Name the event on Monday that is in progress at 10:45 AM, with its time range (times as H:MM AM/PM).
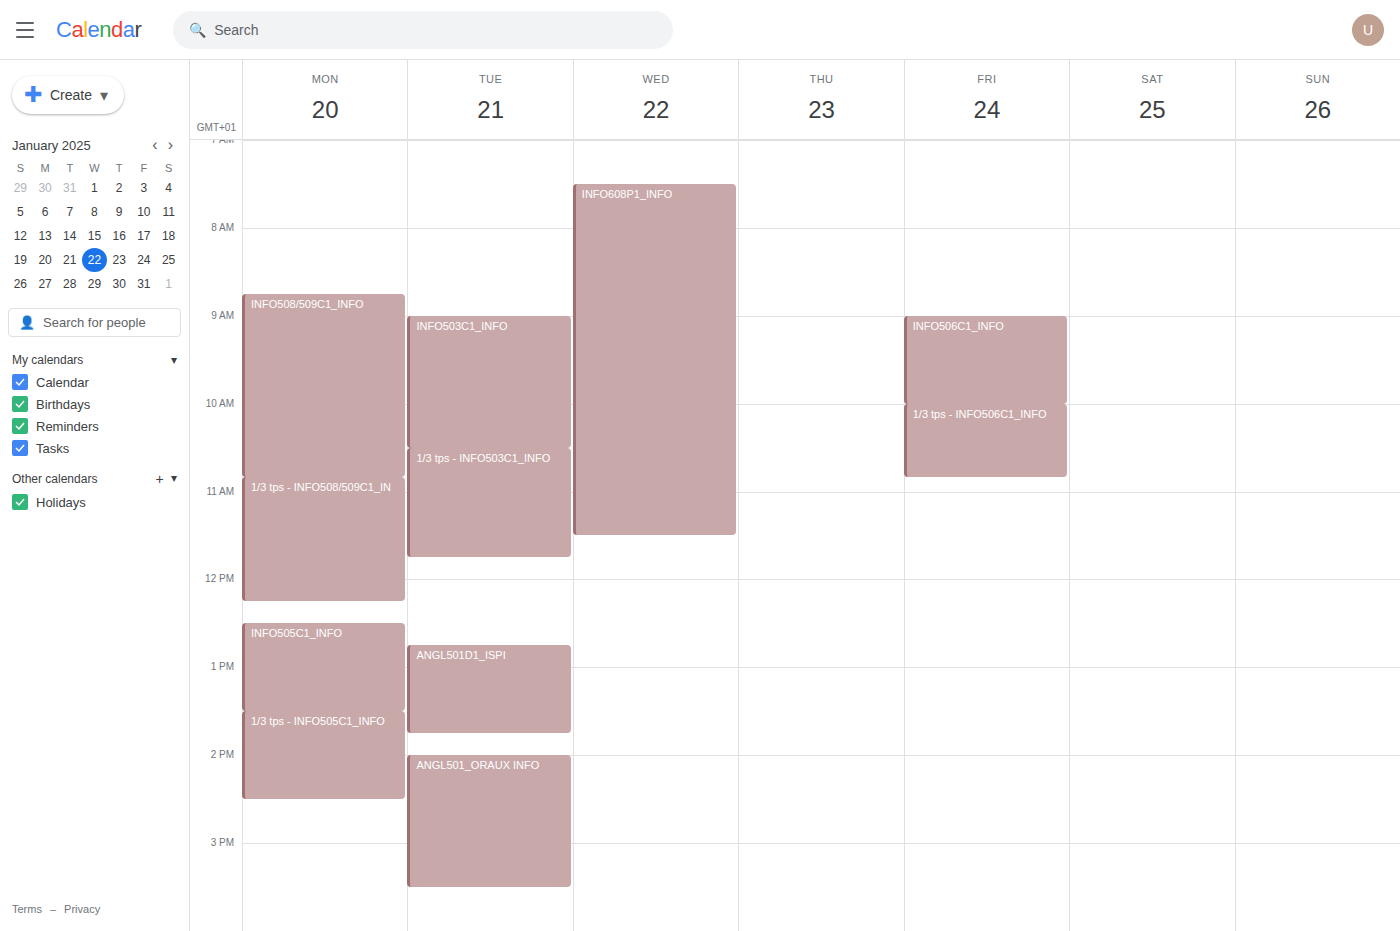
"INFO508/509C1_INFO", 8:45 AM to 10:50 AM